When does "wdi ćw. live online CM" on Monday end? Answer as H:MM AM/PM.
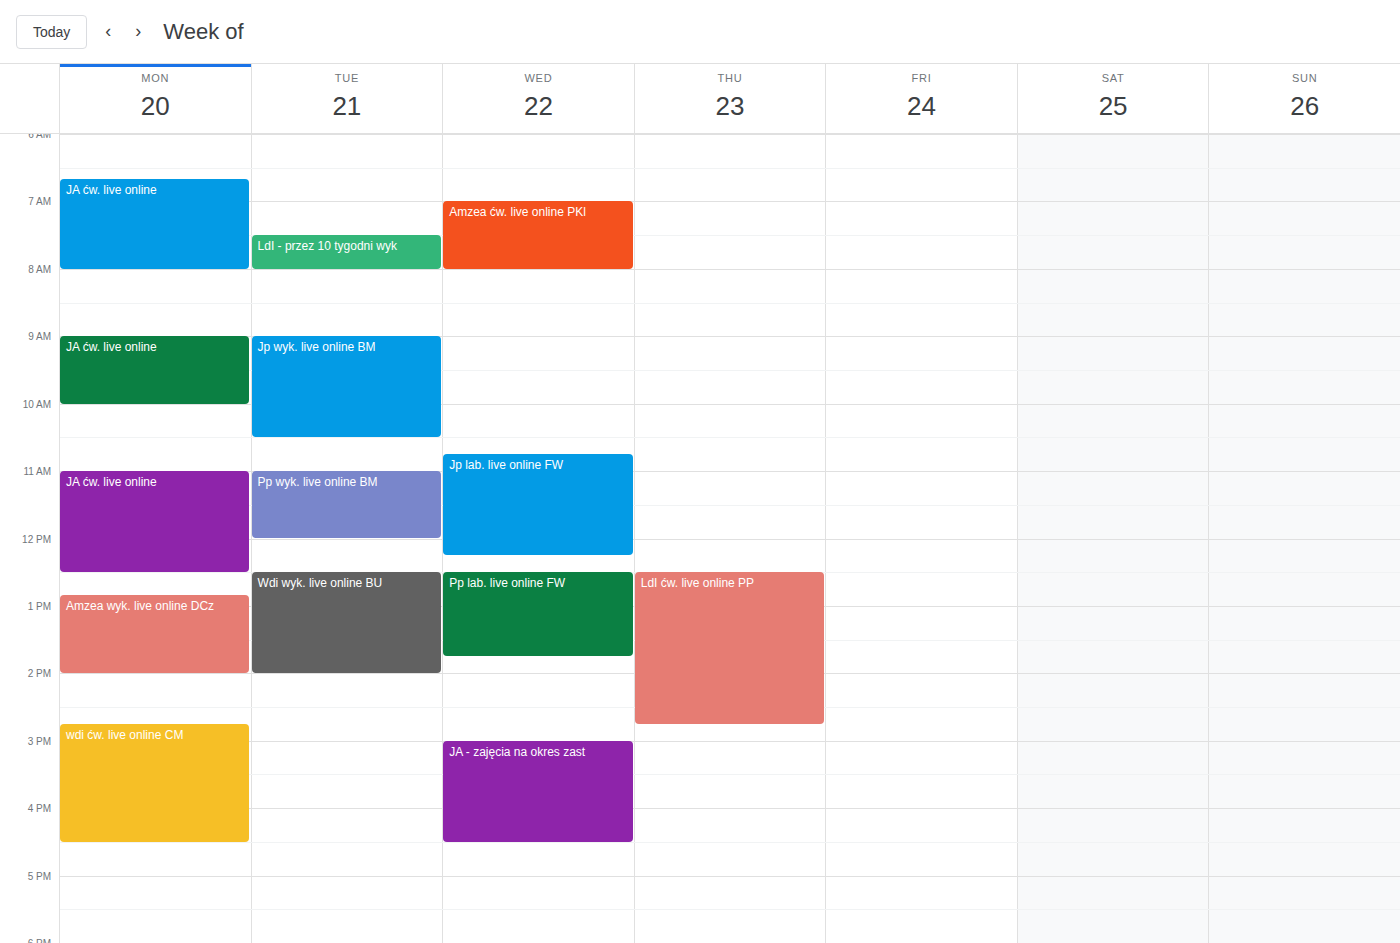
4:30 PM